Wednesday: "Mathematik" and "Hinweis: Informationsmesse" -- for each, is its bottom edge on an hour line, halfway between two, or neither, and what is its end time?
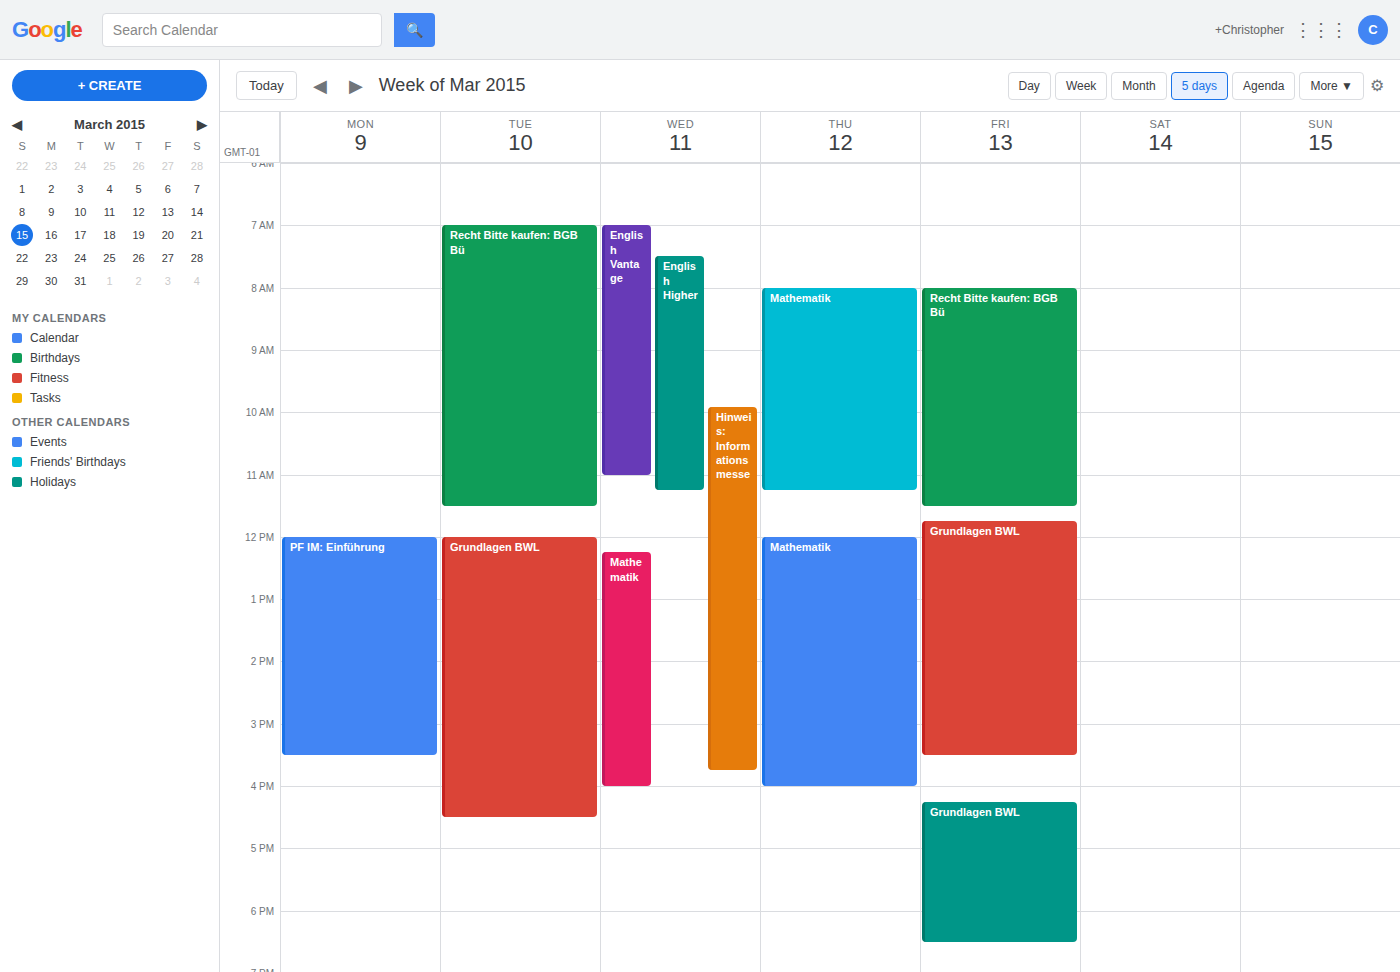
"Mathematik": 4:00 PM, exactly on the 4 PM line. "Hinweis: Informationsmesse": 3:45 PM, neither: three quarters of the way from the 3 PM line to the 4 PM line.